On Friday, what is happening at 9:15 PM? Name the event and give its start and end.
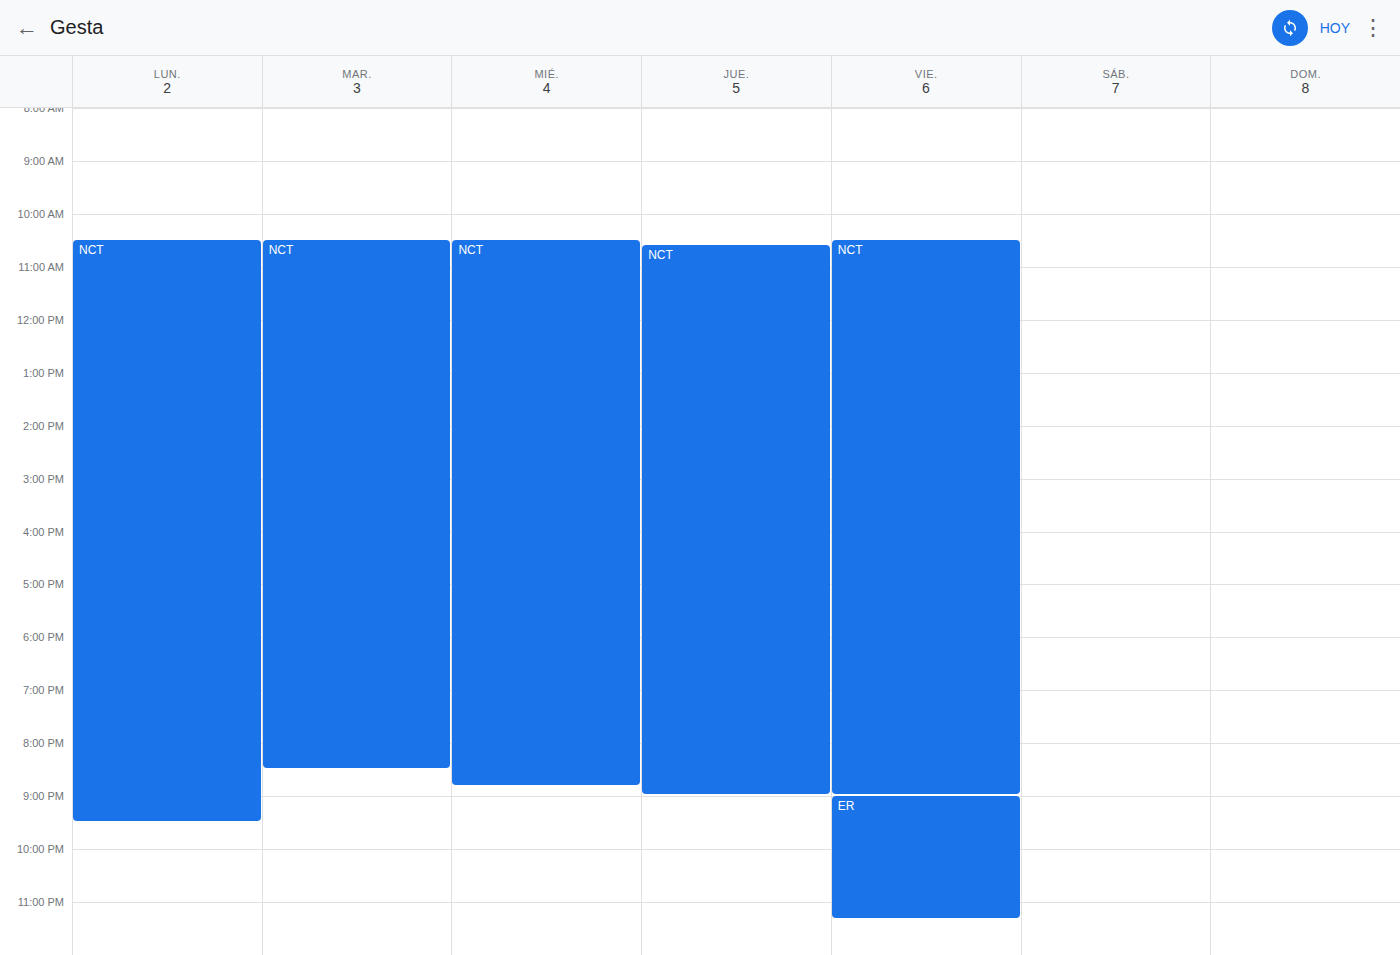
"ER", 9:00 PM to 11:20 PM